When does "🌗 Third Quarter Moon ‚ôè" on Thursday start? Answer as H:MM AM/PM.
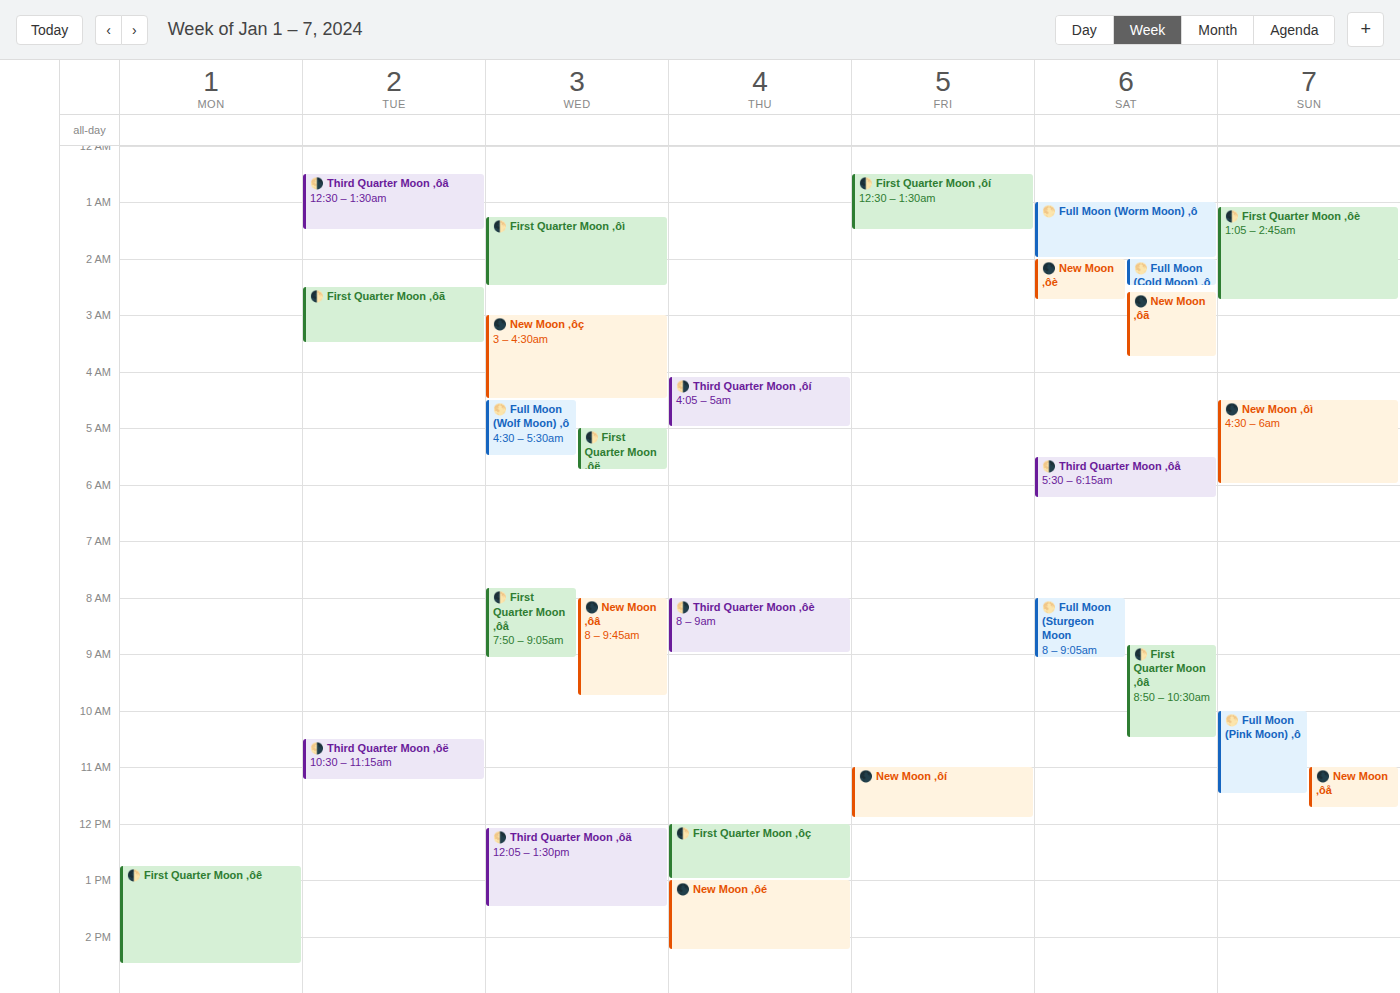
8:00 AM